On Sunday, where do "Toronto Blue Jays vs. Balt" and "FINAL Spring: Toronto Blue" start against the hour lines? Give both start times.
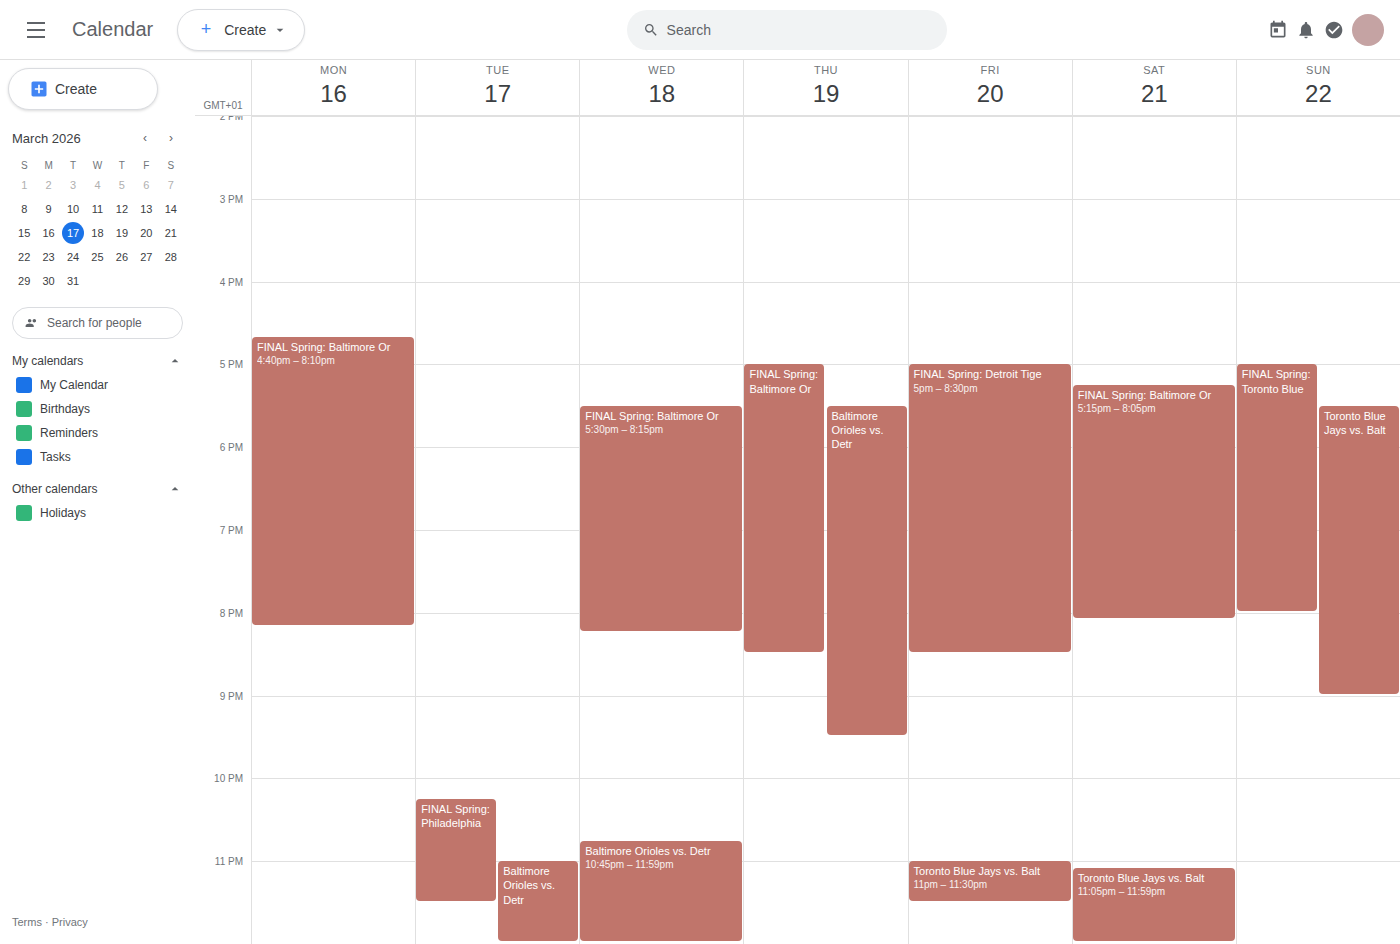
"Toronto Blue Jays vs. Balt": 5:30 PM, halfway between the 5 PM and 6 PM lines. "FINAL Spring: Toronto Blue": 5:00 PM, exactly on the 5 PM line.